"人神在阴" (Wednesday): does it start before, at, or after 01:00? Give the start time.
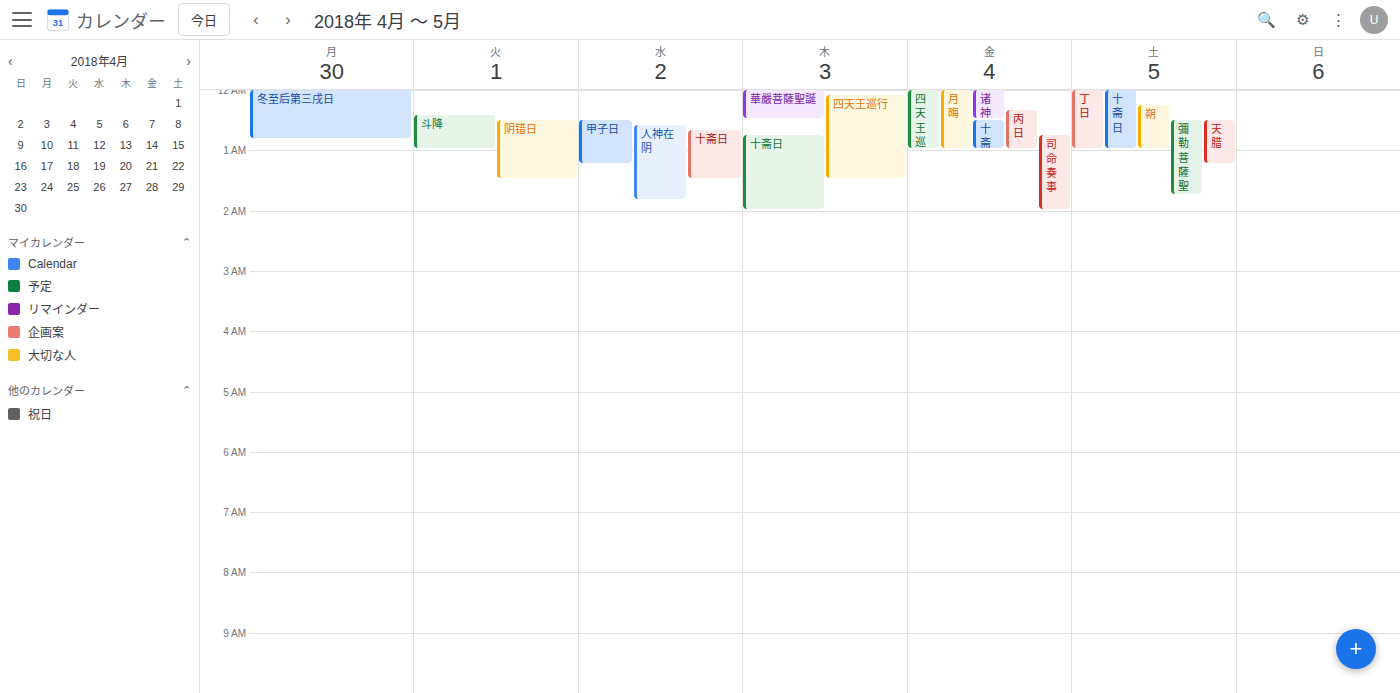
00:35 -- before 01:00, 25 minutes above the 01:00 line.